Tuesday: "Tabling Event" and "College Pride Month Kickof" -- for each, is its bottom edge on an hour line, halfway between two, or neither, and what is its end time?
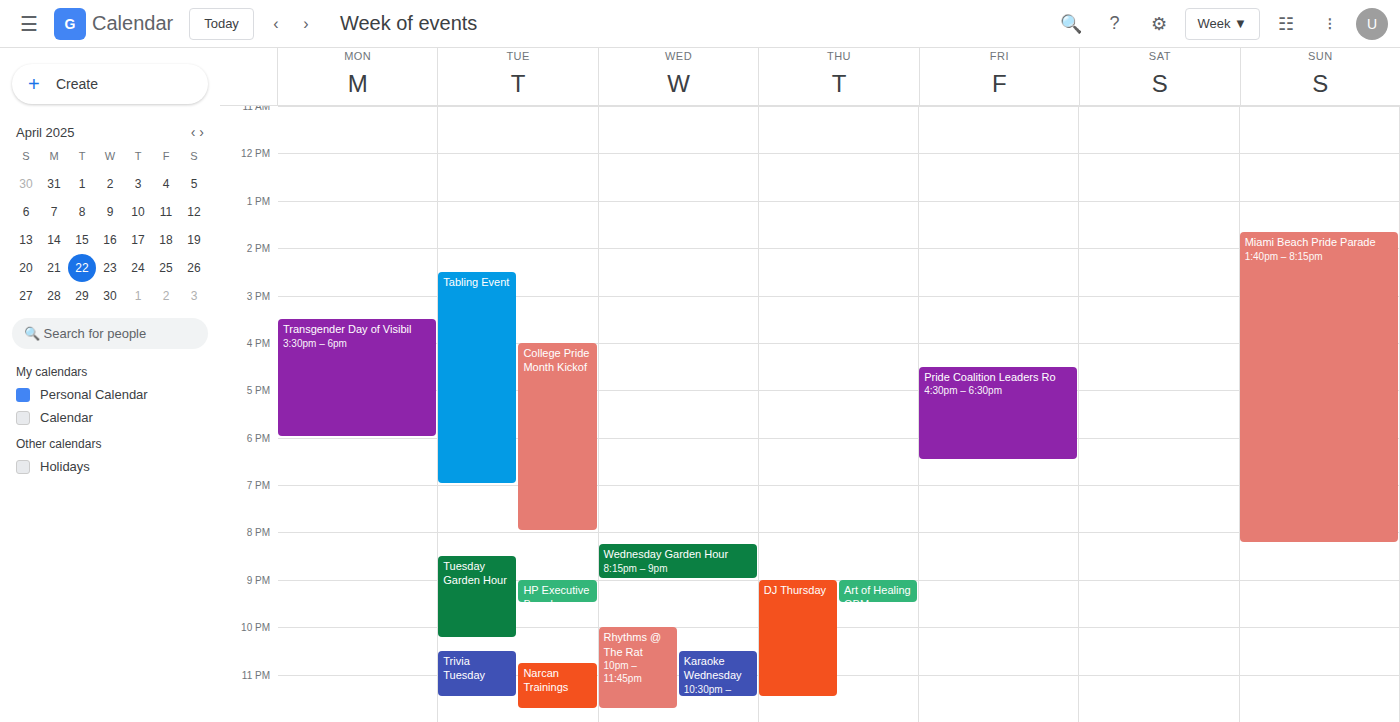
"Tabling Event": 7:00 PM, exactly on the 7 PM line. "College Pride Month Kickof": 8:00 PM, exactly on the 8 PM line.